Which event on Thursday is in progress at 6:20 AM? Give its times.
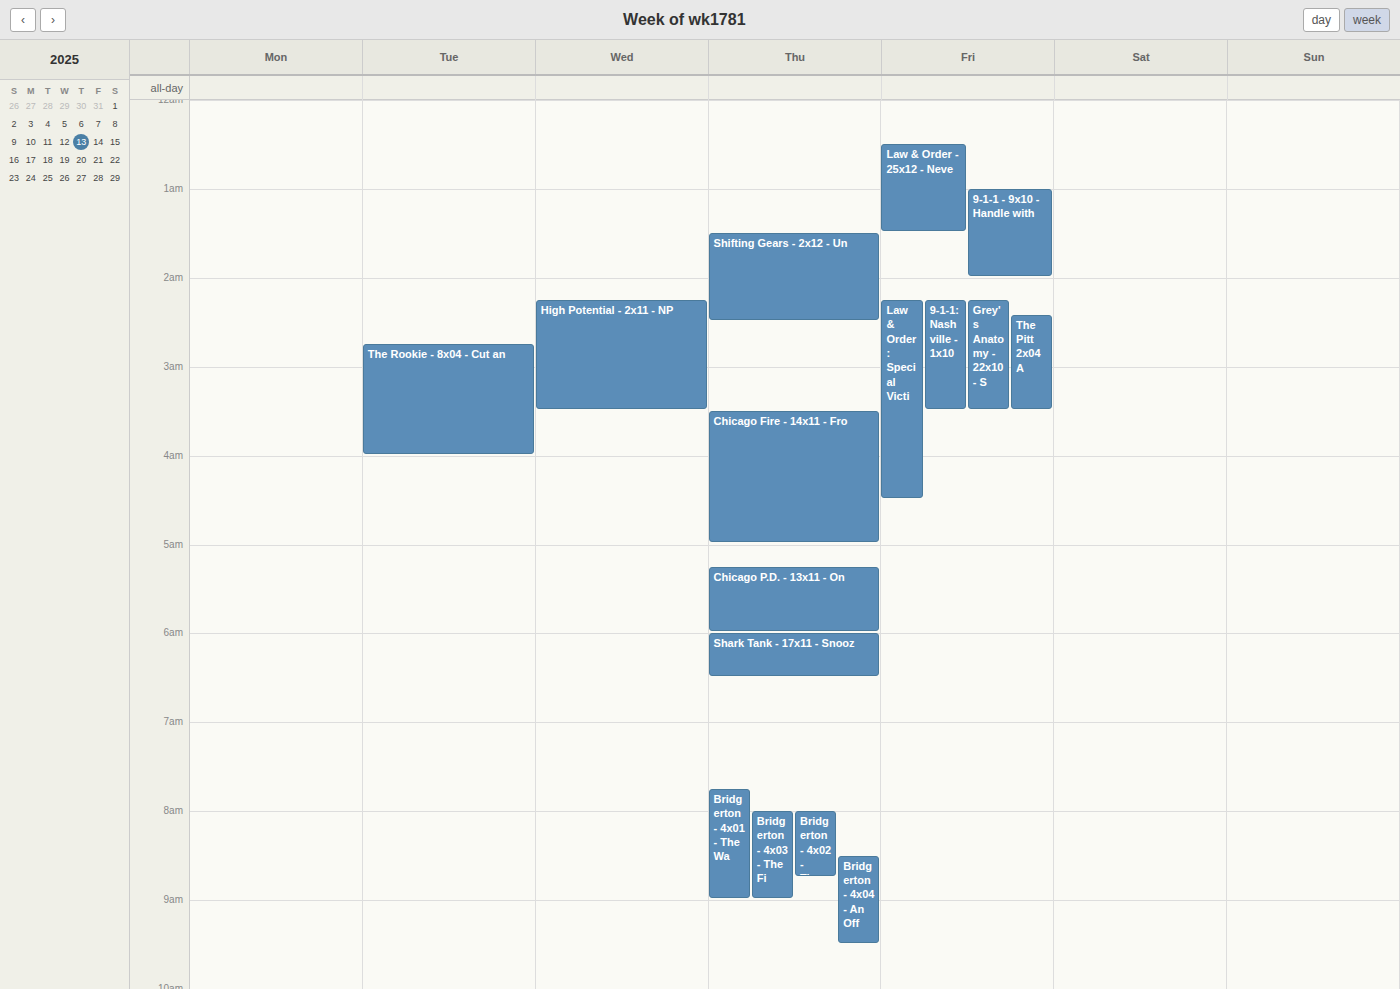
"Shark Tank - 17x11 - Snooz", 6:00 AM to 6:30 AM